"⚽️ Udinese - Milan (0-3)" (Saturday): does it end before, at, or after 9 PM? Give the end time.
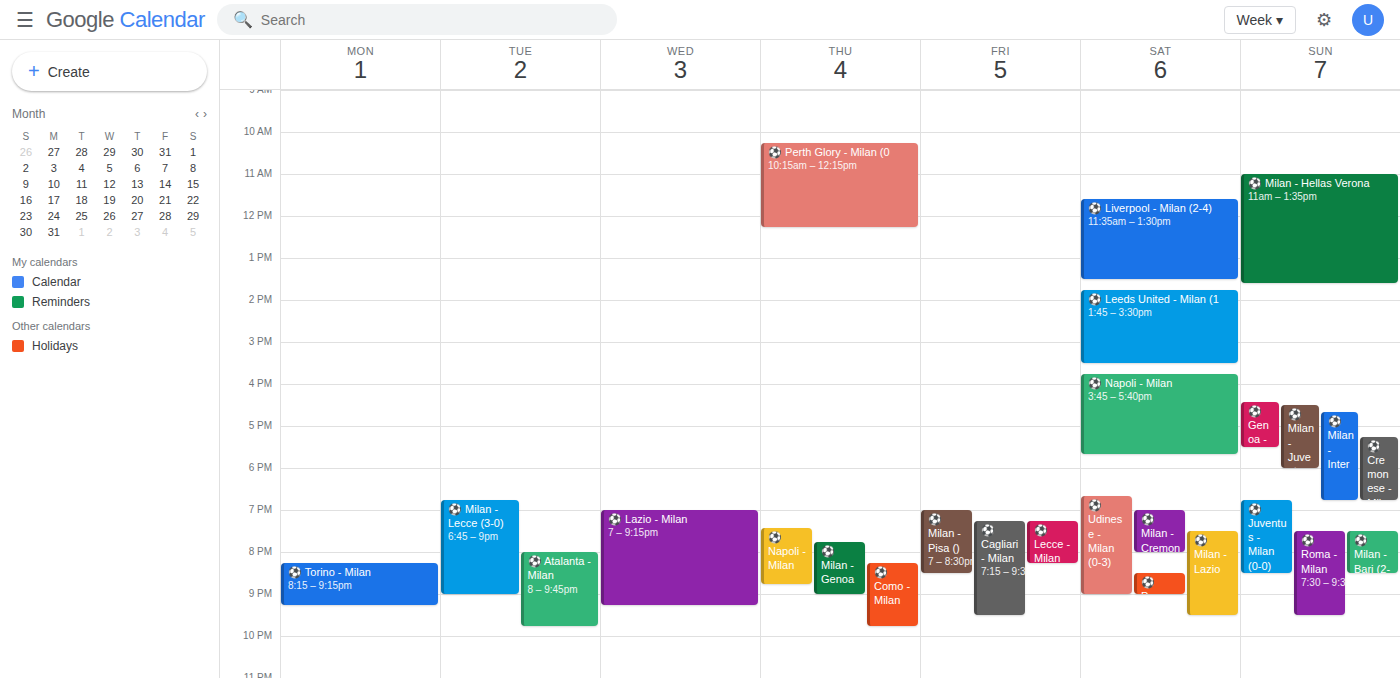
9:00 PM -- exactly at 9 PM, on the 9 PM line.